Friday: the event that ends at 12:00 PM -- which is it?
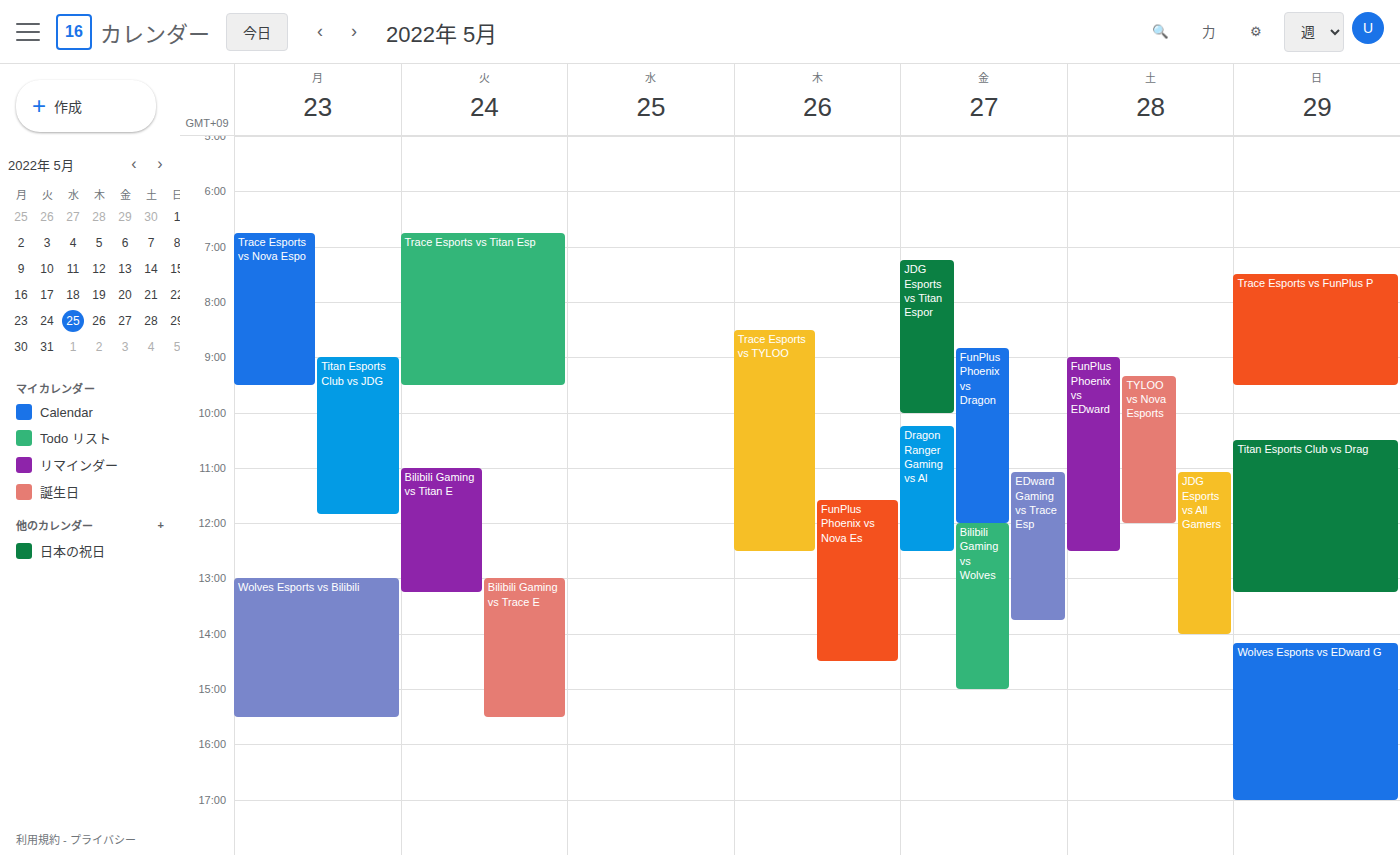
"FunPlus Phoenix vs Dragon"